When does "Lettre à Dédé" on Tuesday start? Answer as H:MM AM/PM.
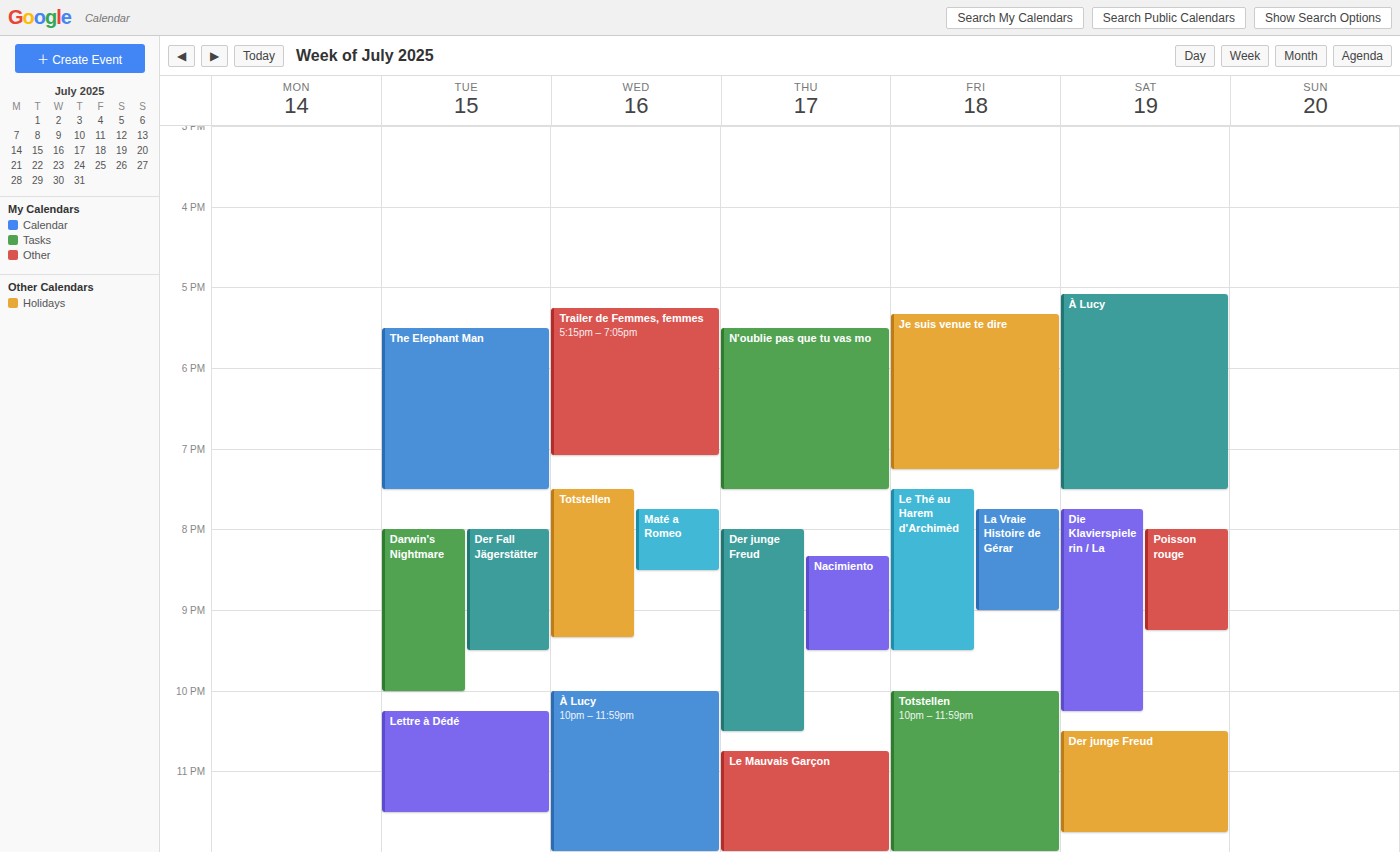
10:15 PM